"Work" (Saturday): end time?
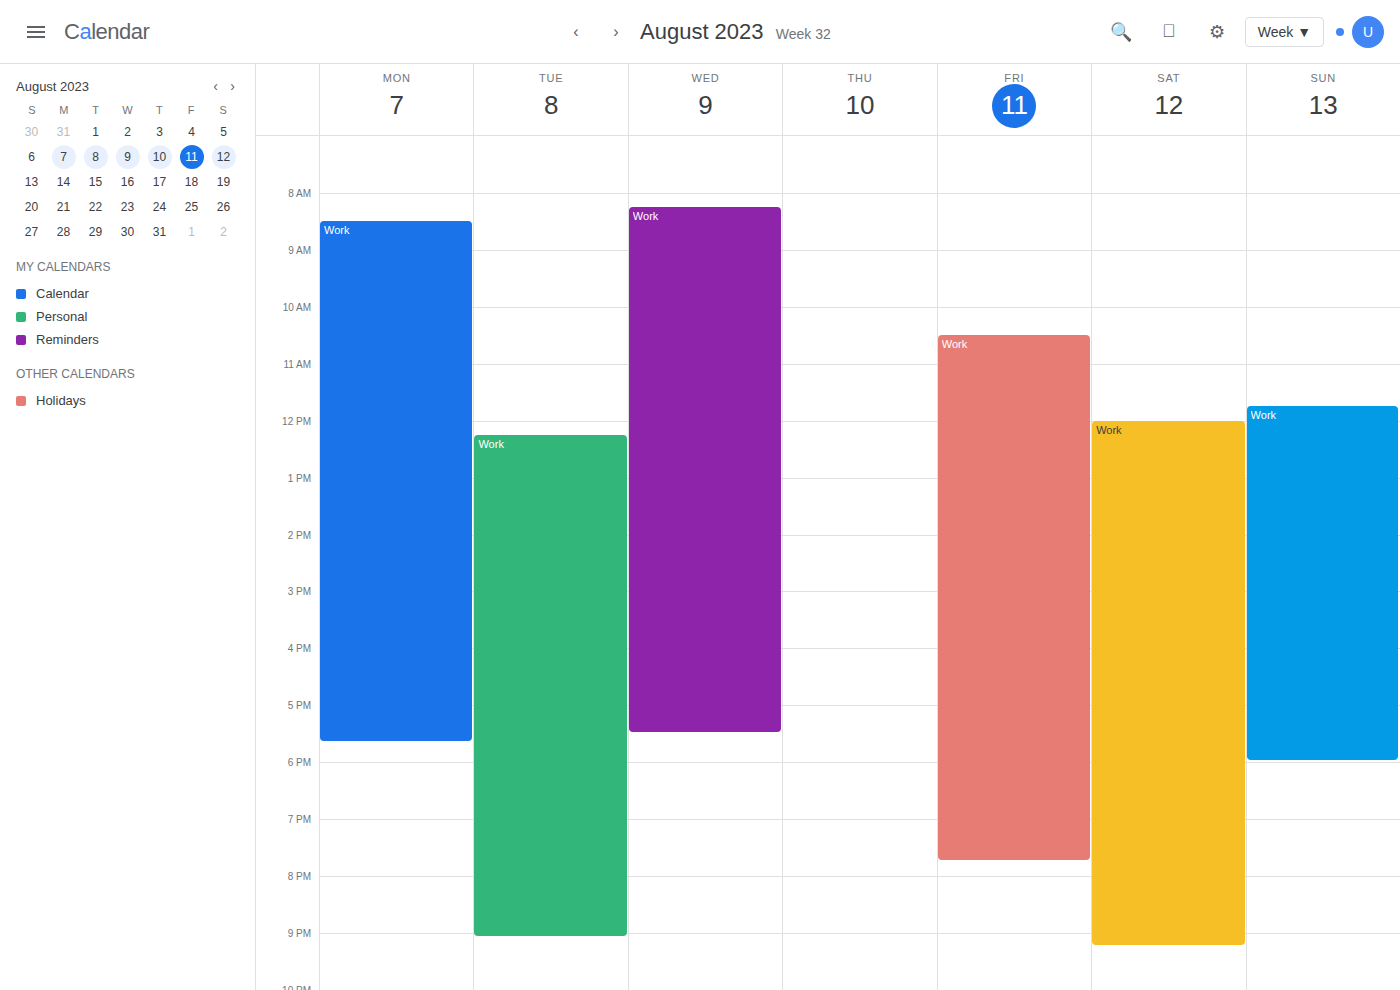
9:15 PM